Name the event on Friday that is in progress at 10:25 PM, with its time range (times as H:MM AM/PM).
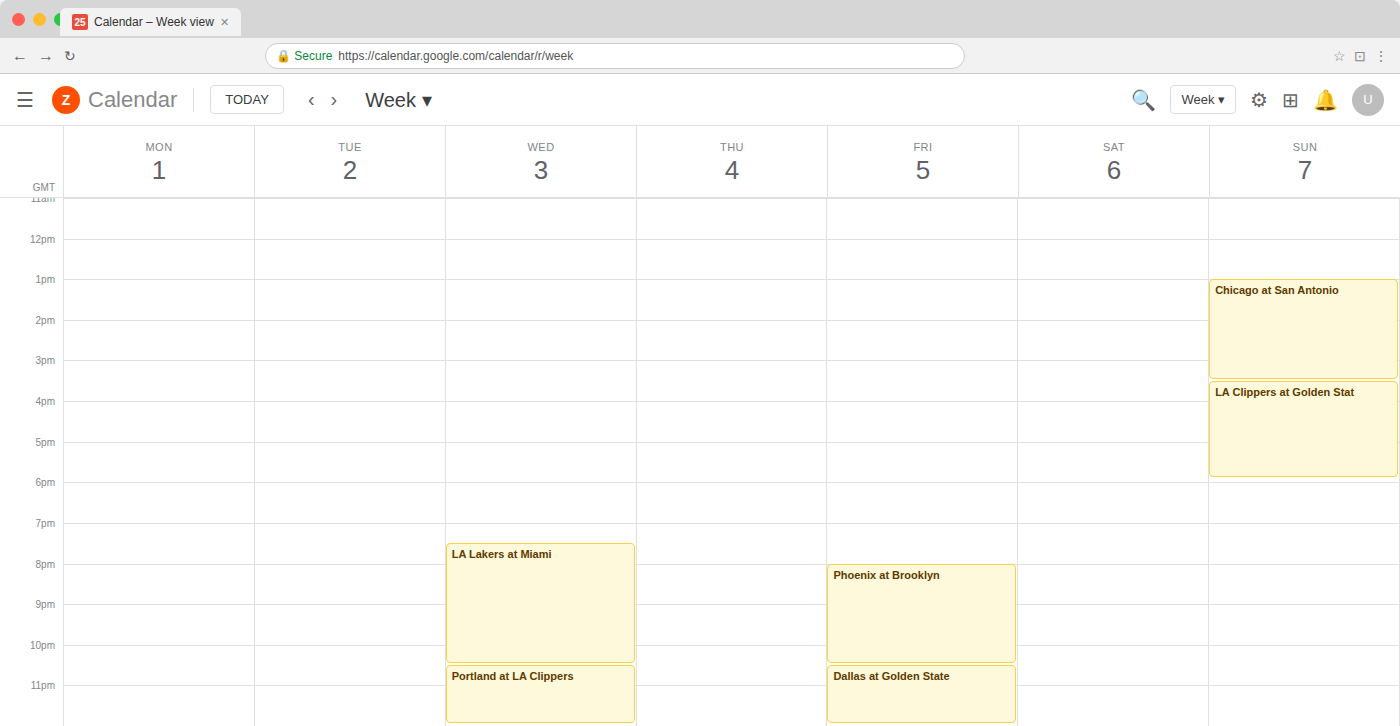
"Phoenix at Brooklyn", 8:00 PM to 10:30 PM